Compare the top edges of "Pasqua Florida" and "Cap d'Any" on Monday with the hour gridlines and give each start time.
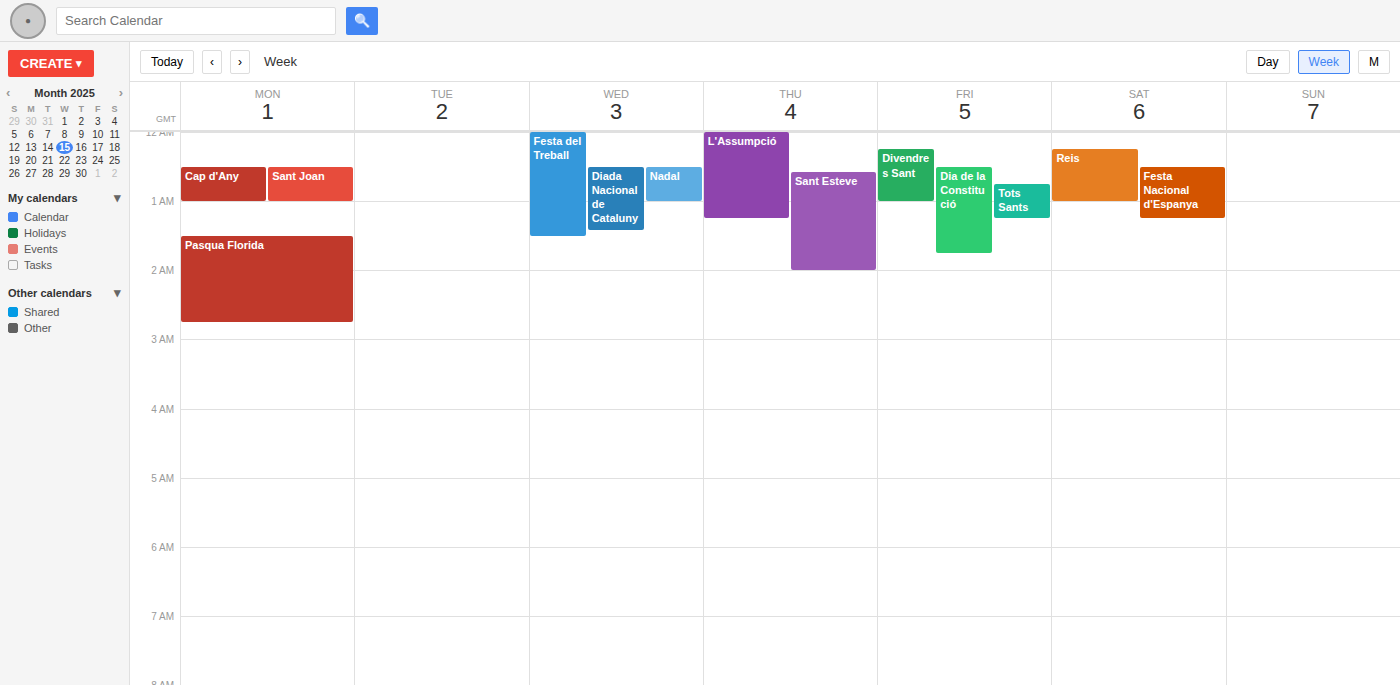
"Pasqua Florida": 1:30 AM, halfway between the 1 AM and 2 AM lines. "Cap d'Any": 12:30 AM, halfway between the 12 AM and 1 AM lines.